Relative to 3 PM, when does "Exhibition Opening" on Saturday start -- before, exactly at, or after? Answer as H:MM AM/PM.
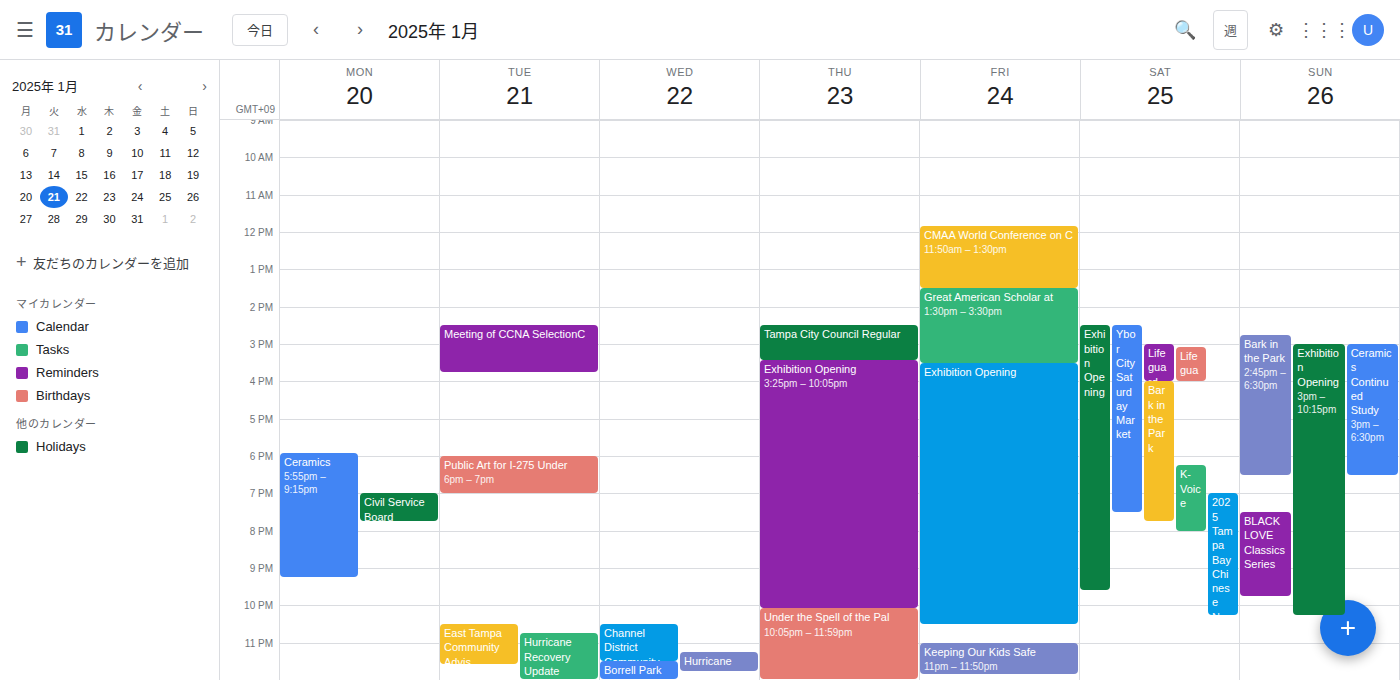
2:30 PM -- before 3 PM, 30 minutes above the 3 PM line.